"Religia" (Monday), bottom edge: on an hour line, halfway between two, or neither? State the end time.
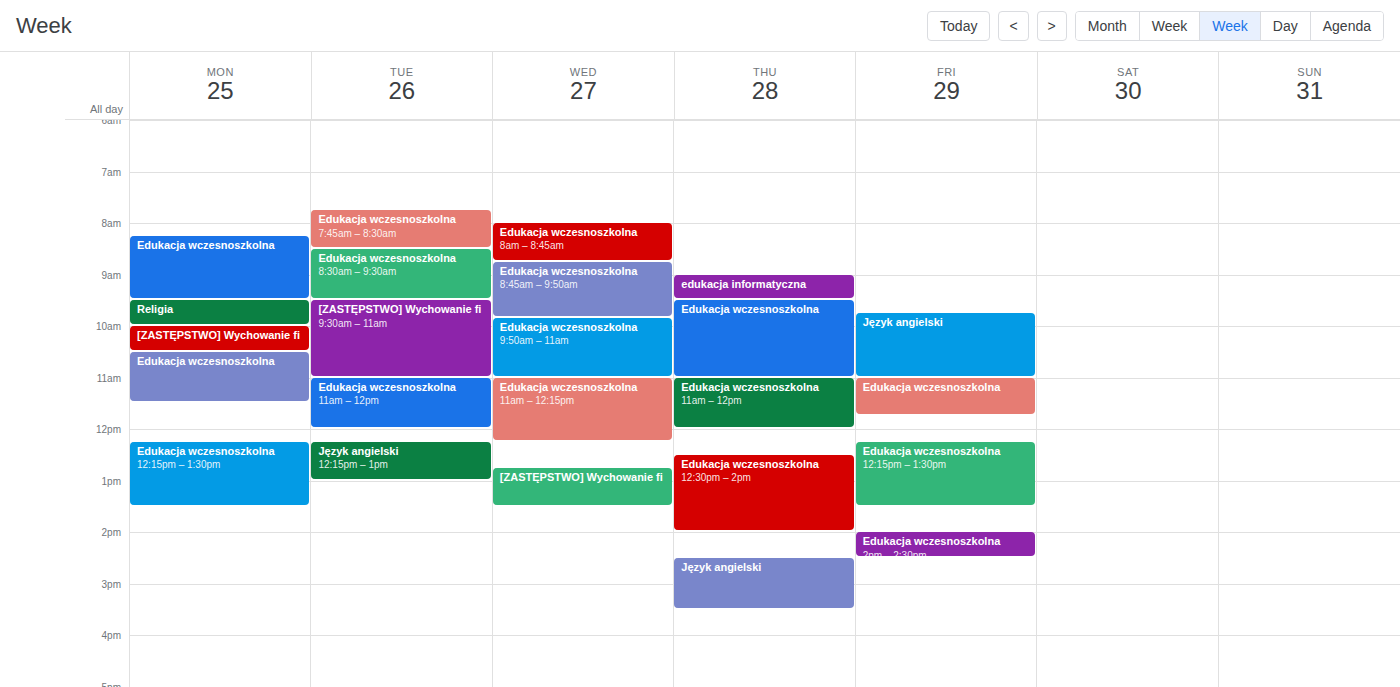
10:00 AM -- exactly on the 10 AM line.